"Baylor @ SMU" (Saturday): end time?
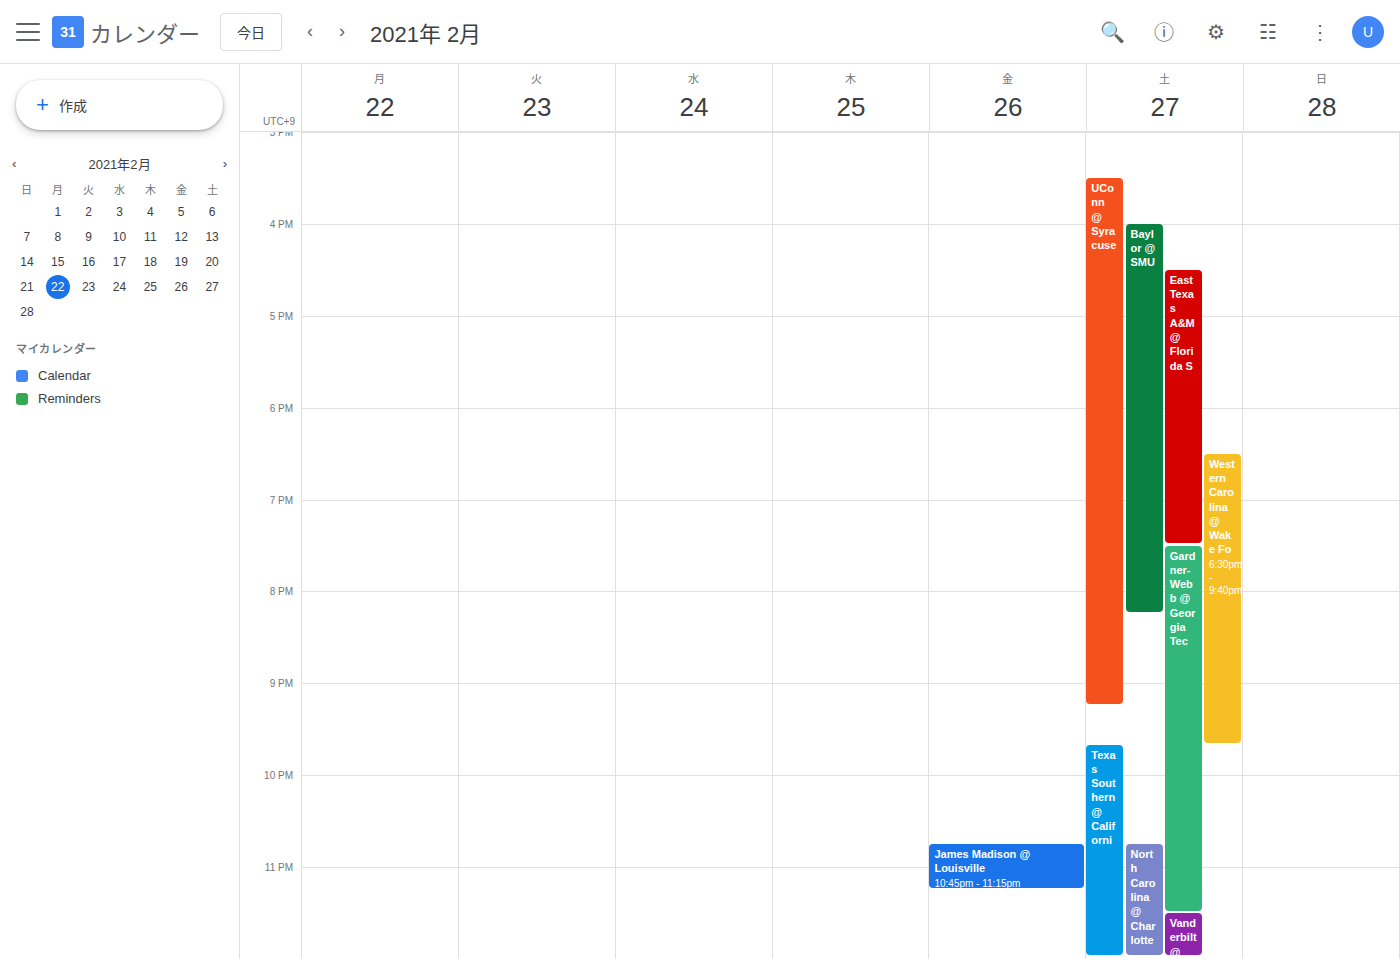
20:15